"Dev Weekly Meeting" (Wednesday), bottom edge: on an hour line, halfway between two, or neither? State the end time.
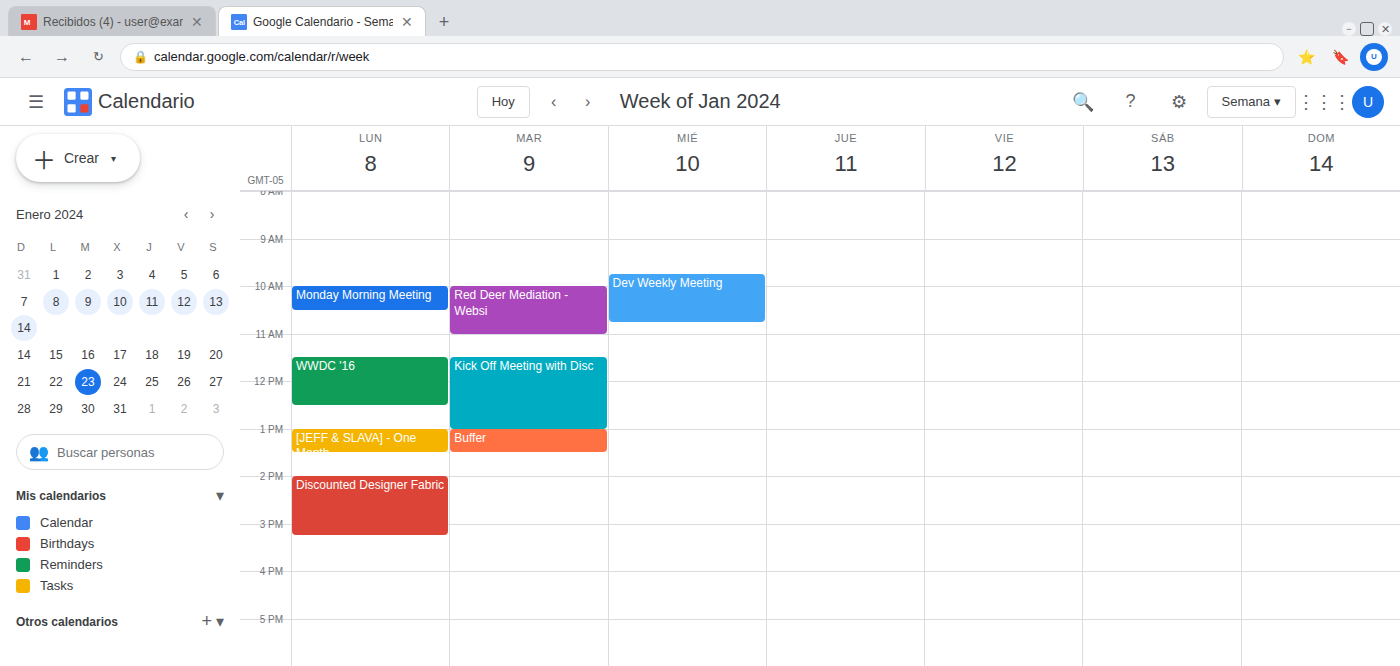
10:45 AM -- neither: three quarters of the way from the 10 AM line to the 11 AM line.